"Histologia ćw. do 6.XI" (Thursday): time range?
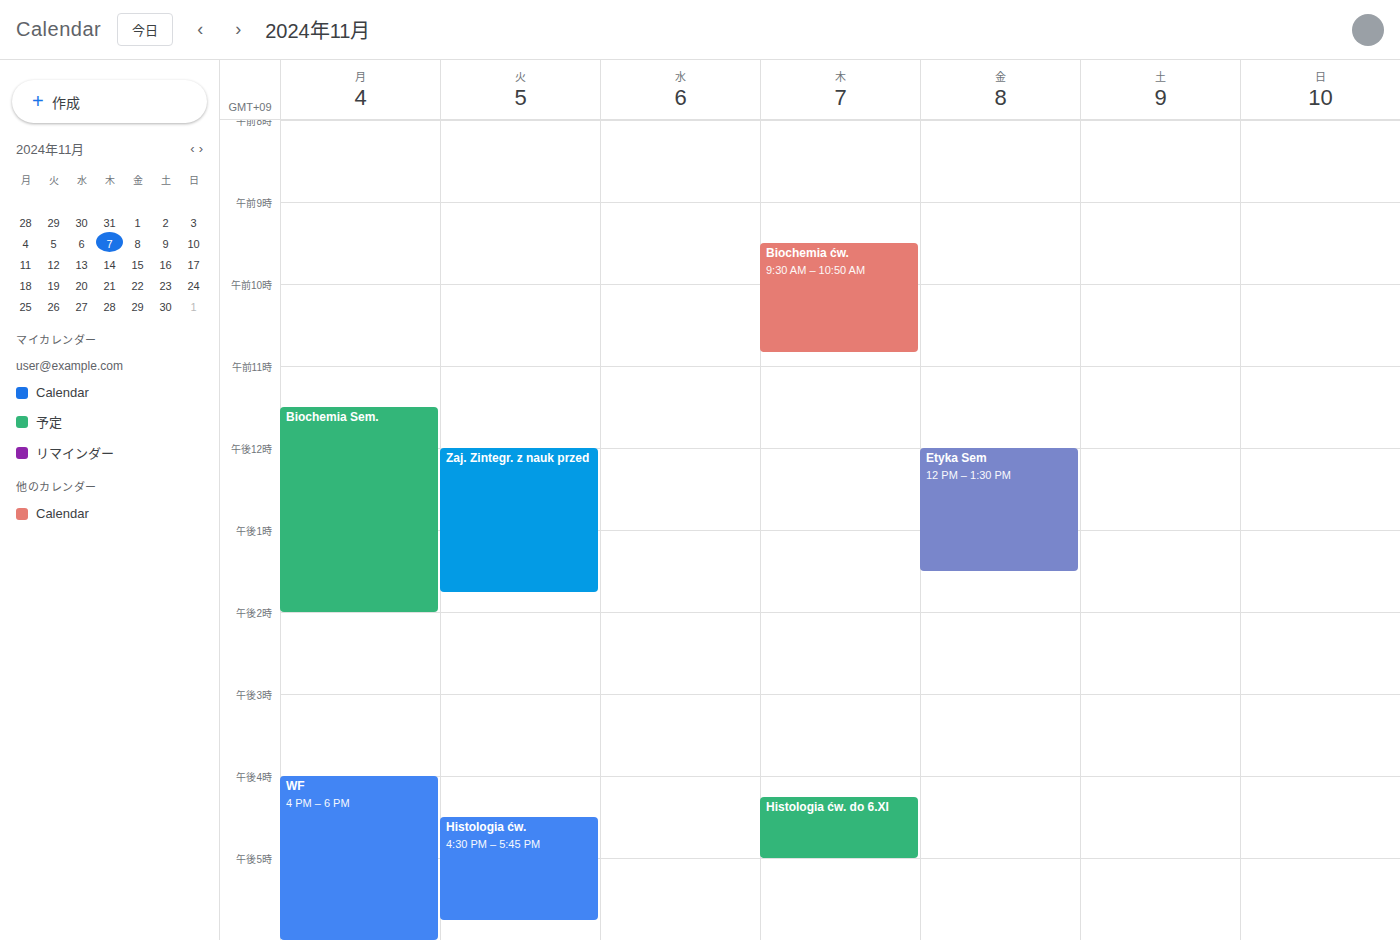
16:15 to 17:00